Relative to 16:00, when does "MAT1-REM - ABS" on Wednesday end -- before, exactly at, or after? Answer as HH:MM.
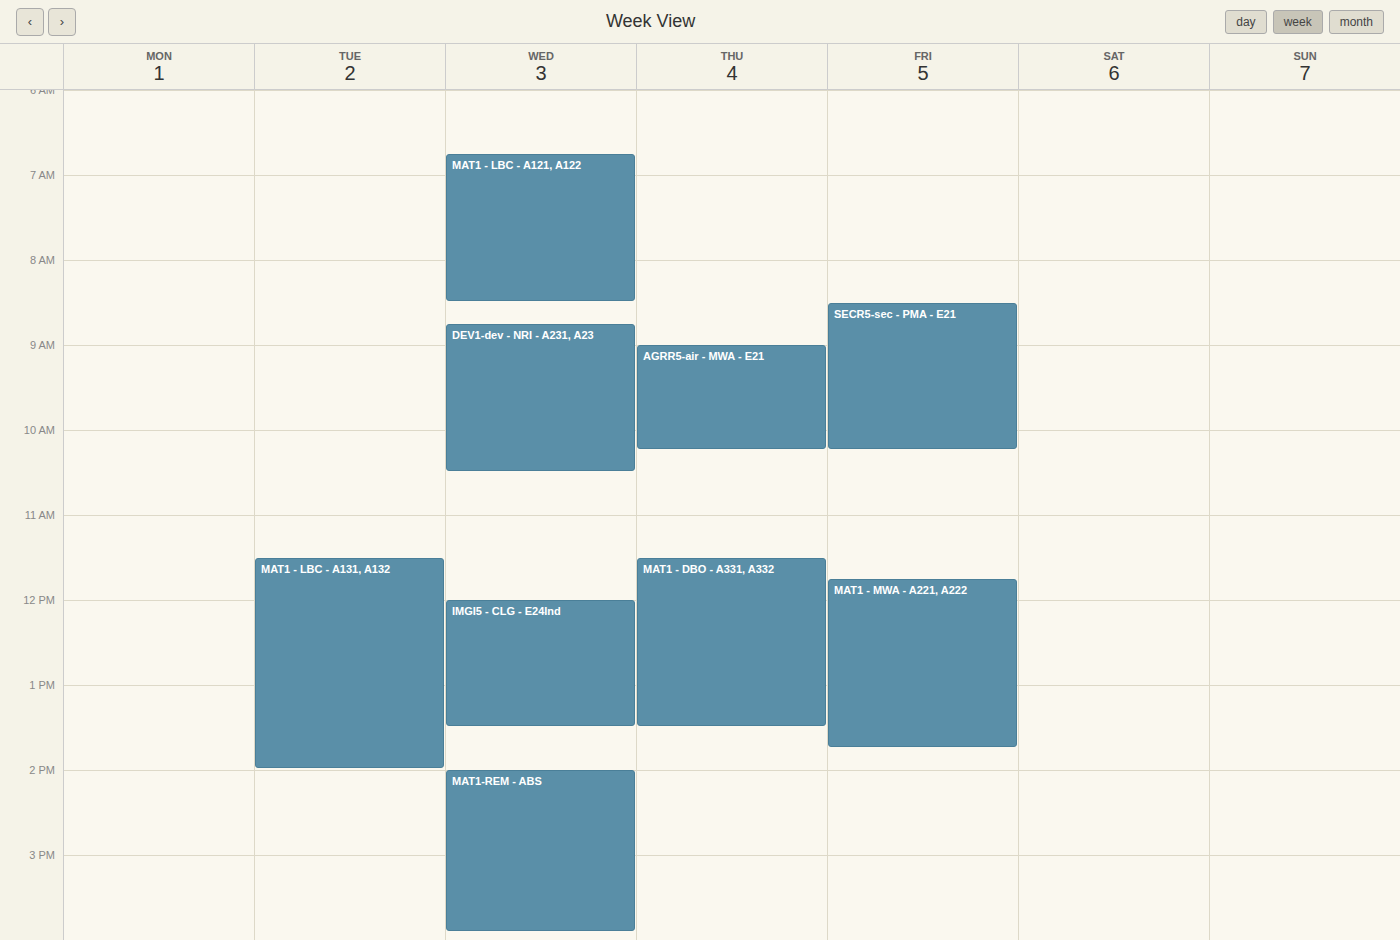
15:55 -- before 16:00, 5 minutes above the 16:00 line.